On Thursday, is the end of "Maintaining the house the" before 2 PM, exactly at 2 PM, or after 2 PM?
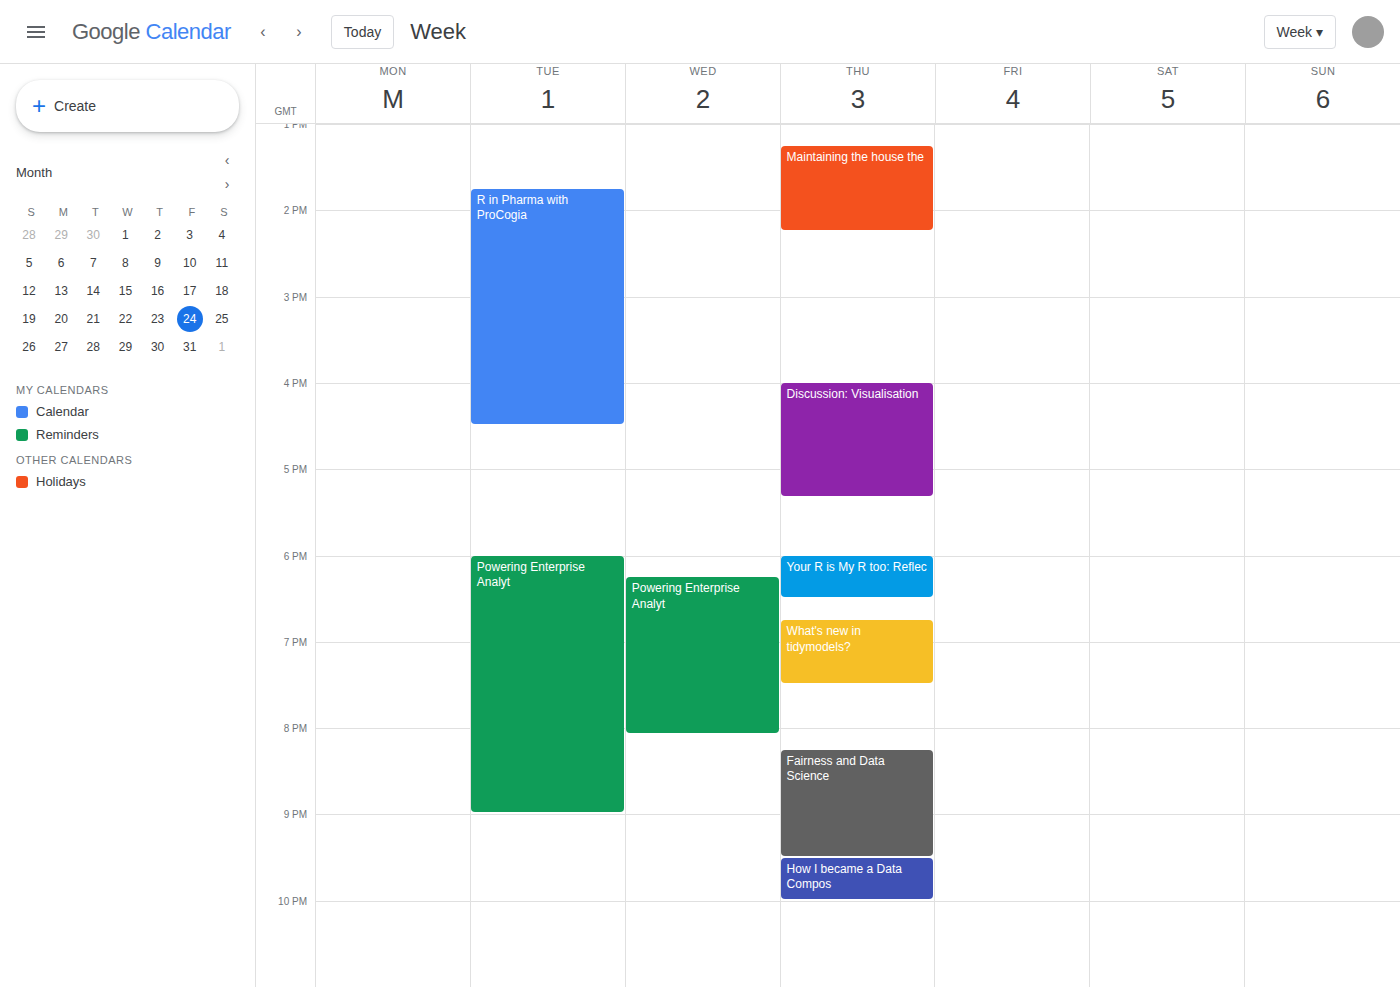
2:15 PM -- after 2 PM, 15 minutes below the 2 PM line.